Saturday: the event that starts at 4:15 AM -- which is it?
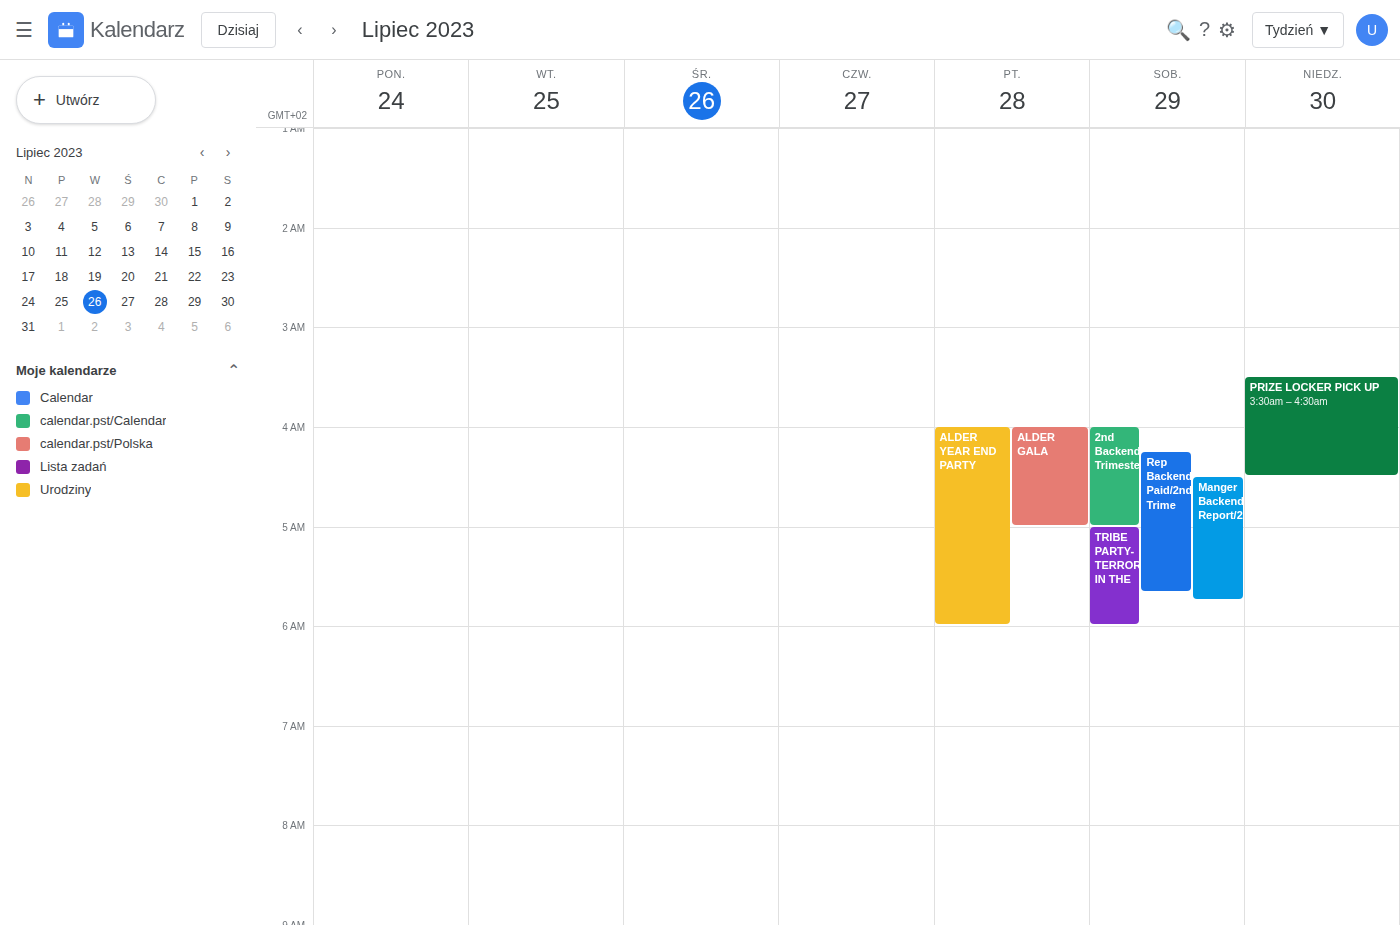
"Rep Backend Paid/2nd Trime"